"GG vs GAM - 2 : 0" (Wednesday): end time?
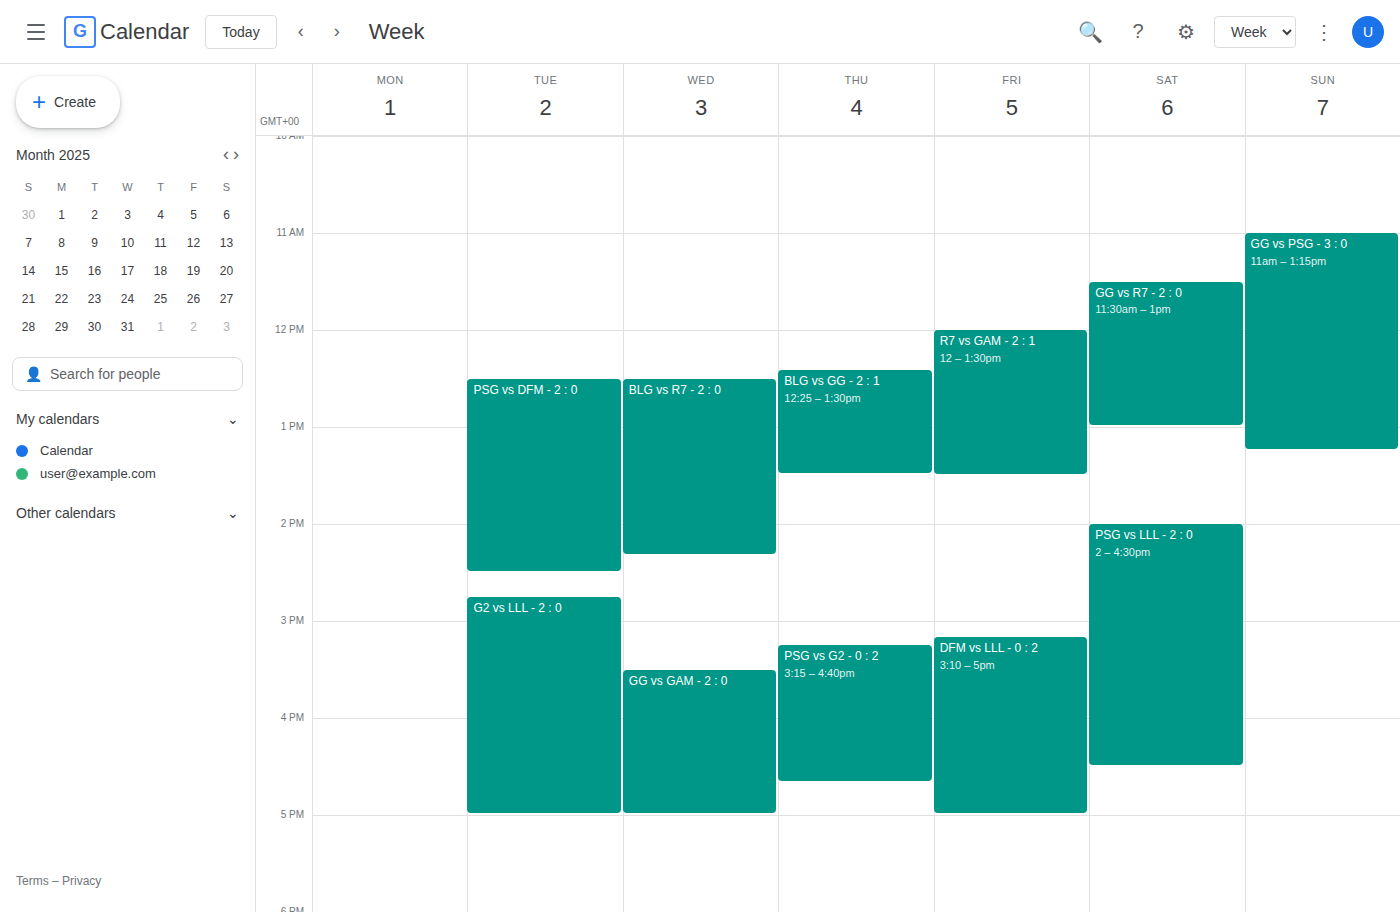
5:00 PM